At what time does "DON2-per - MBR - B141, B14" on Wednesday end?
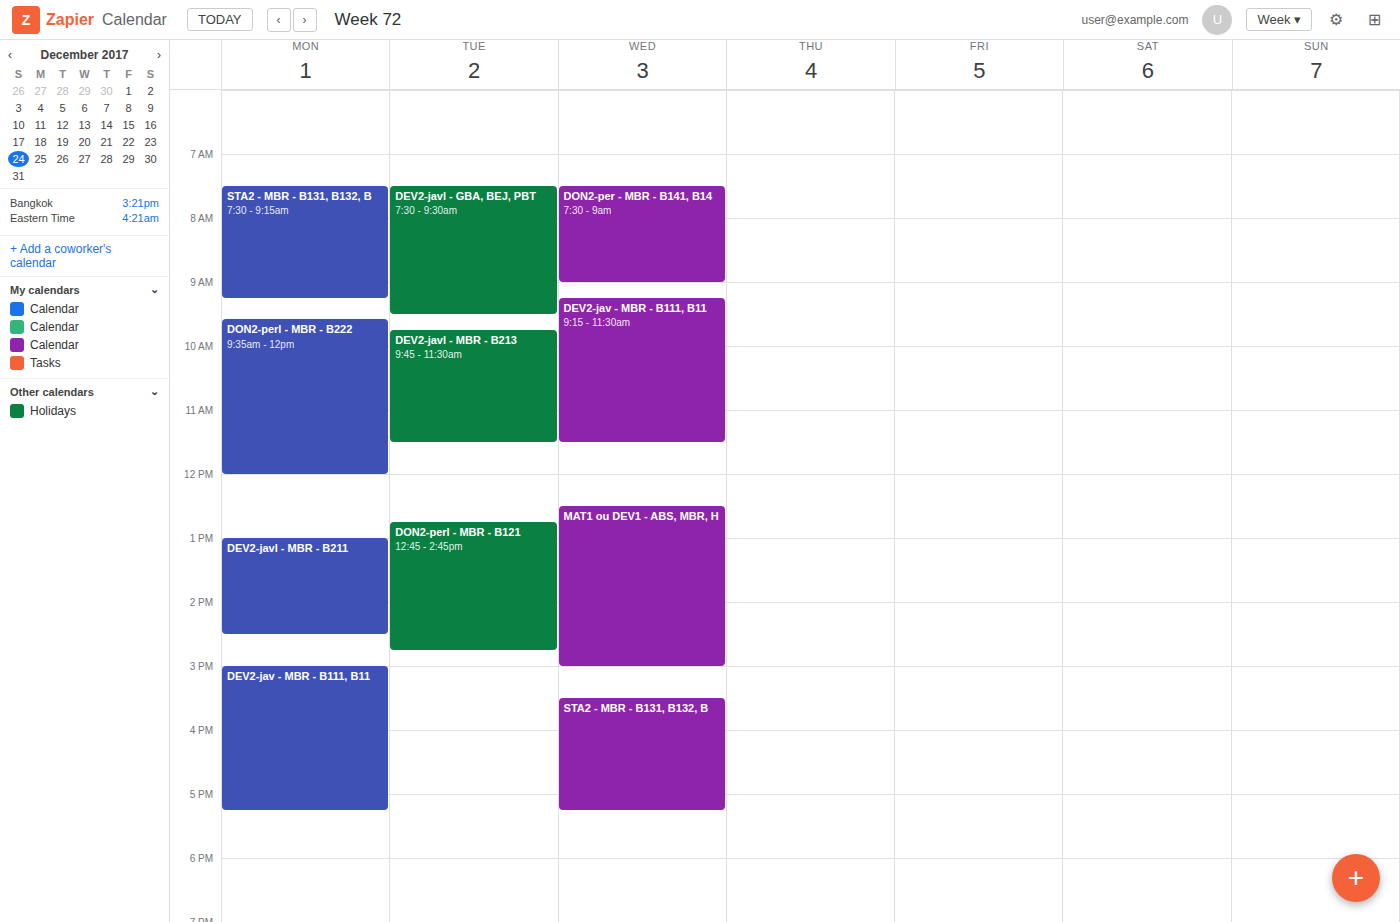
09:00